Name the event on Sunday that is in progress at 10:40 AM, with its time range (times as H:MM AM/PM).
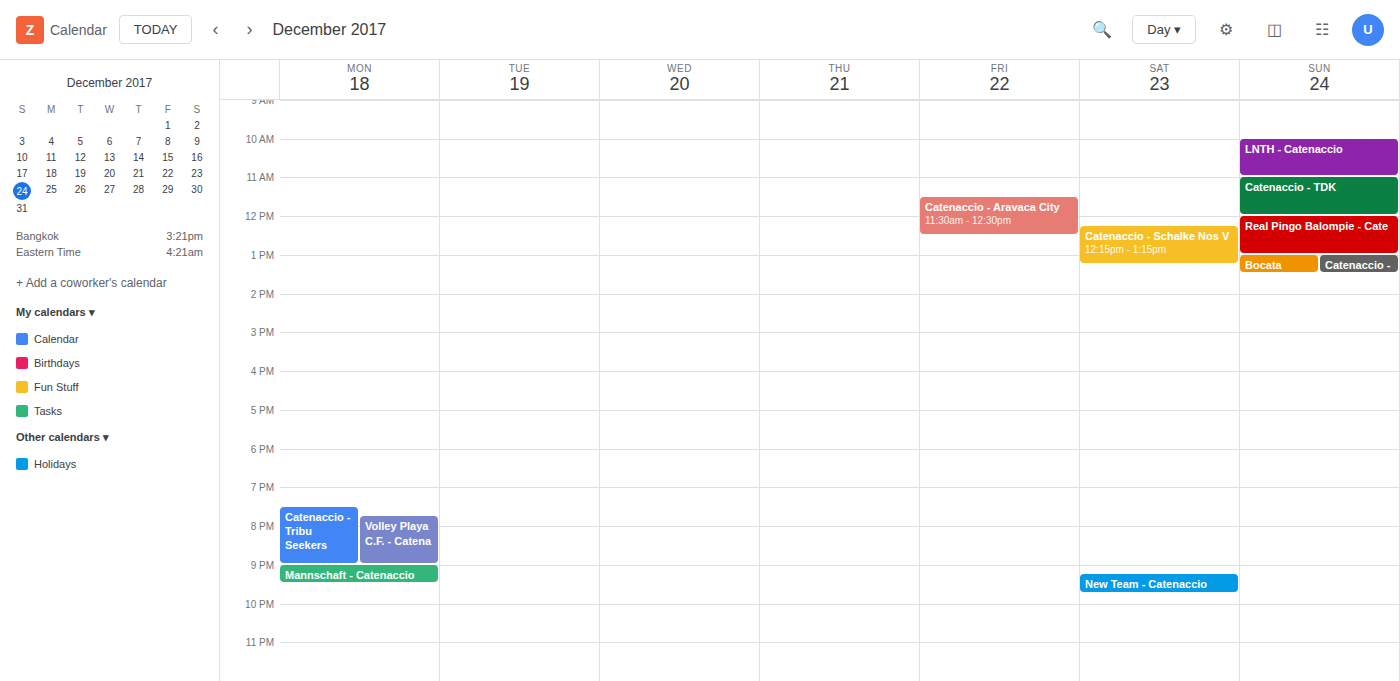
"LNTH - Catenaccio", 10:00 AM to 11:00 AM